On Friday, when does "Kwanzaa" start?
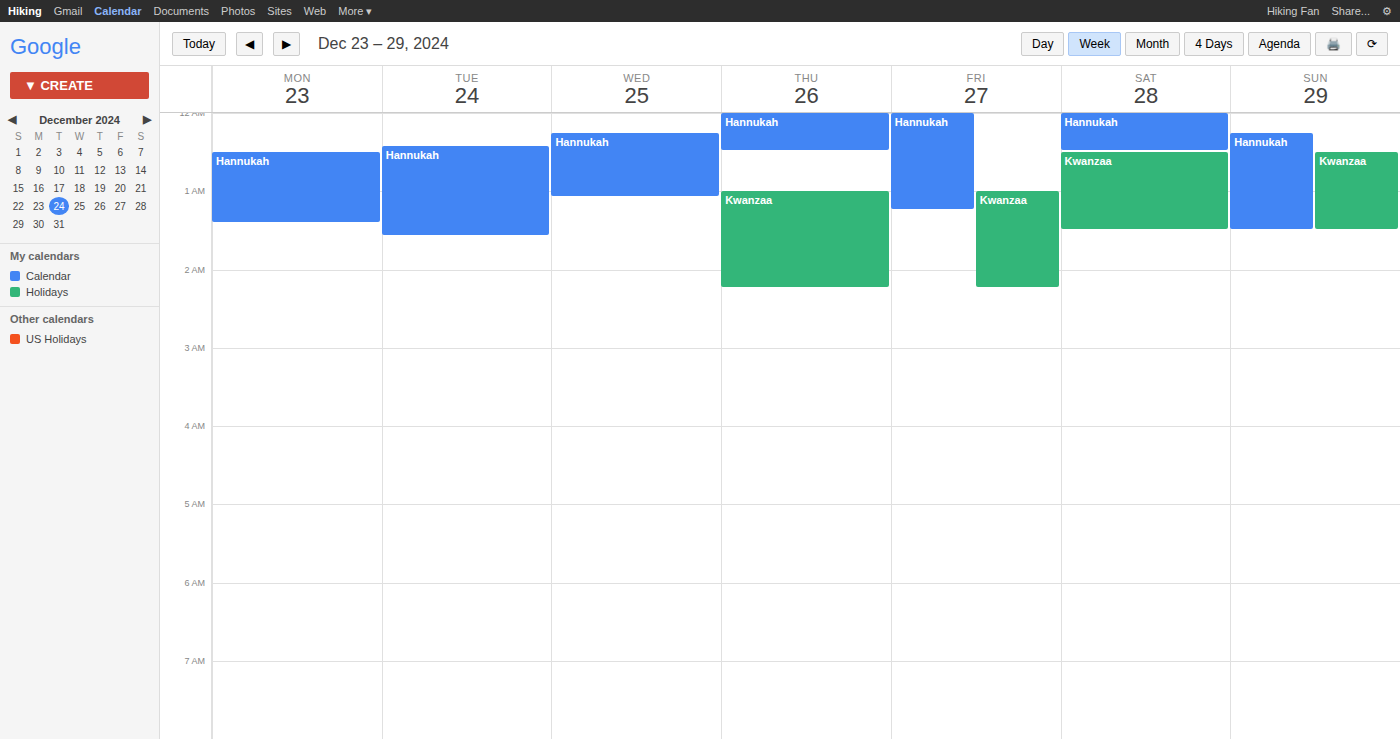
01:00